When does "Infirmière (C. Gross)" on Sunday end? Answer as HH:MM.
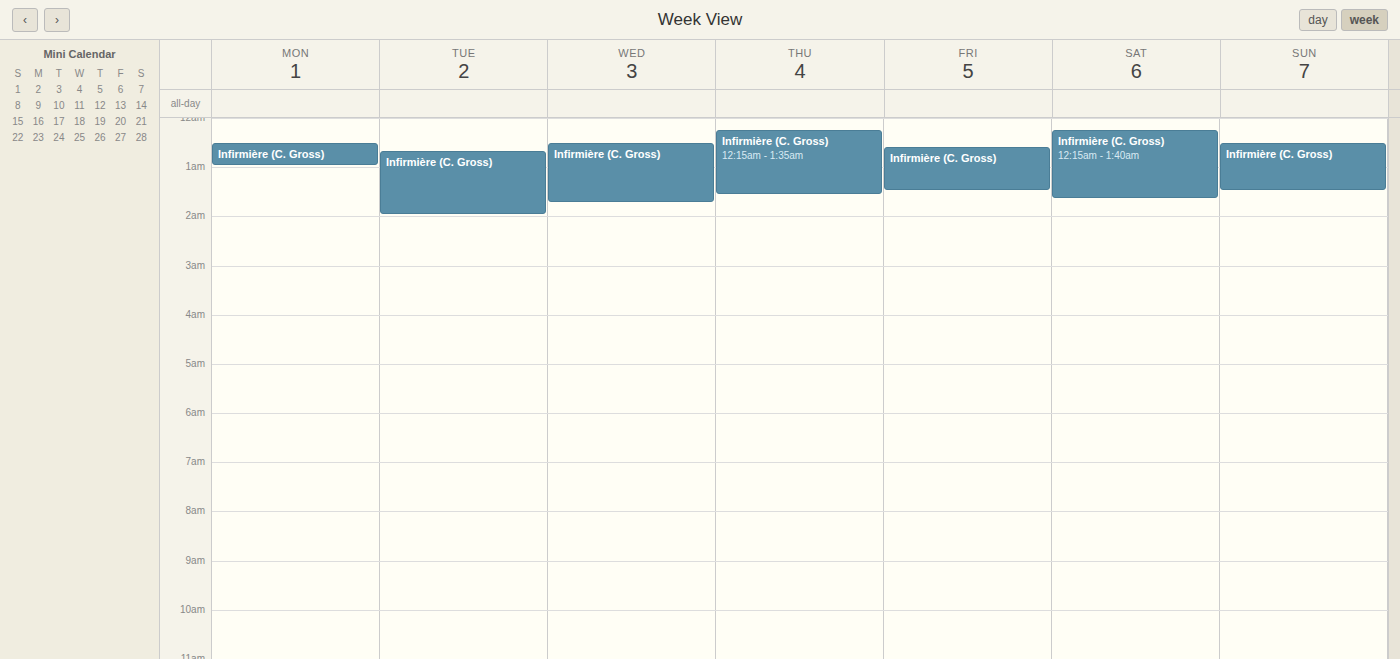
01:30